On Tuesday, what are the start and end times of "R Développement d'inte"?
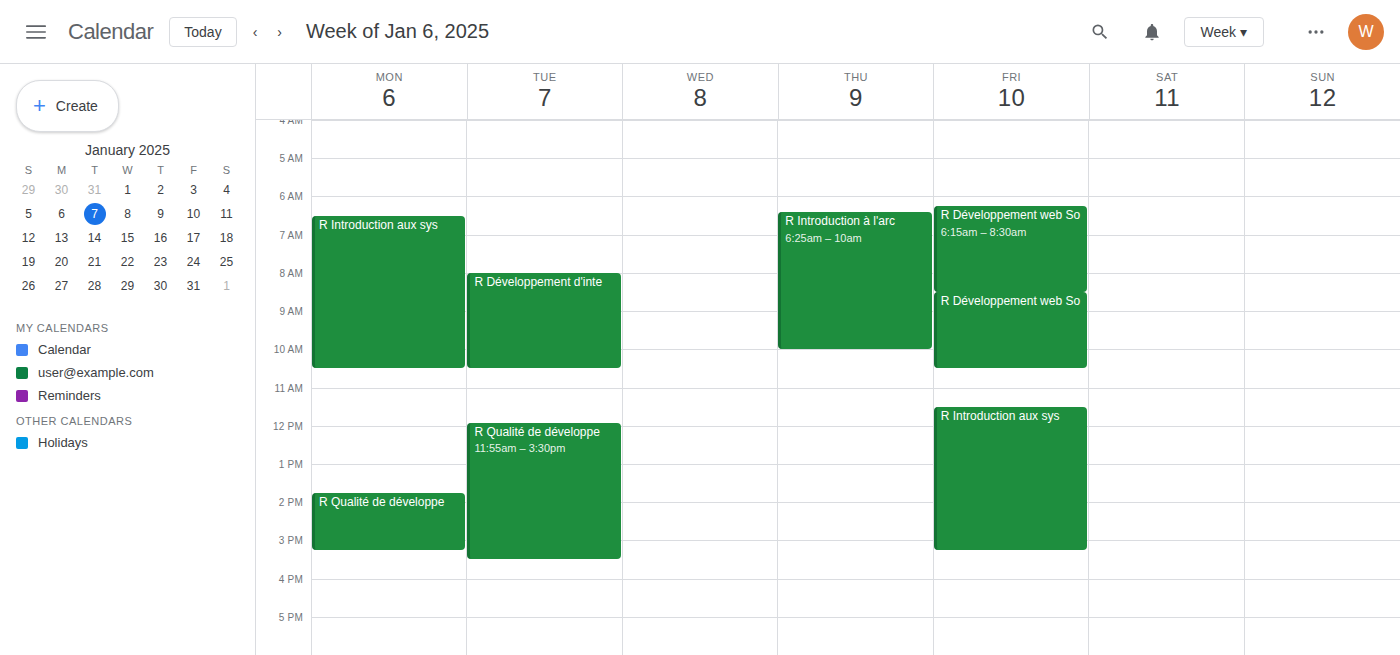
8:00 AM to 10:30 AM